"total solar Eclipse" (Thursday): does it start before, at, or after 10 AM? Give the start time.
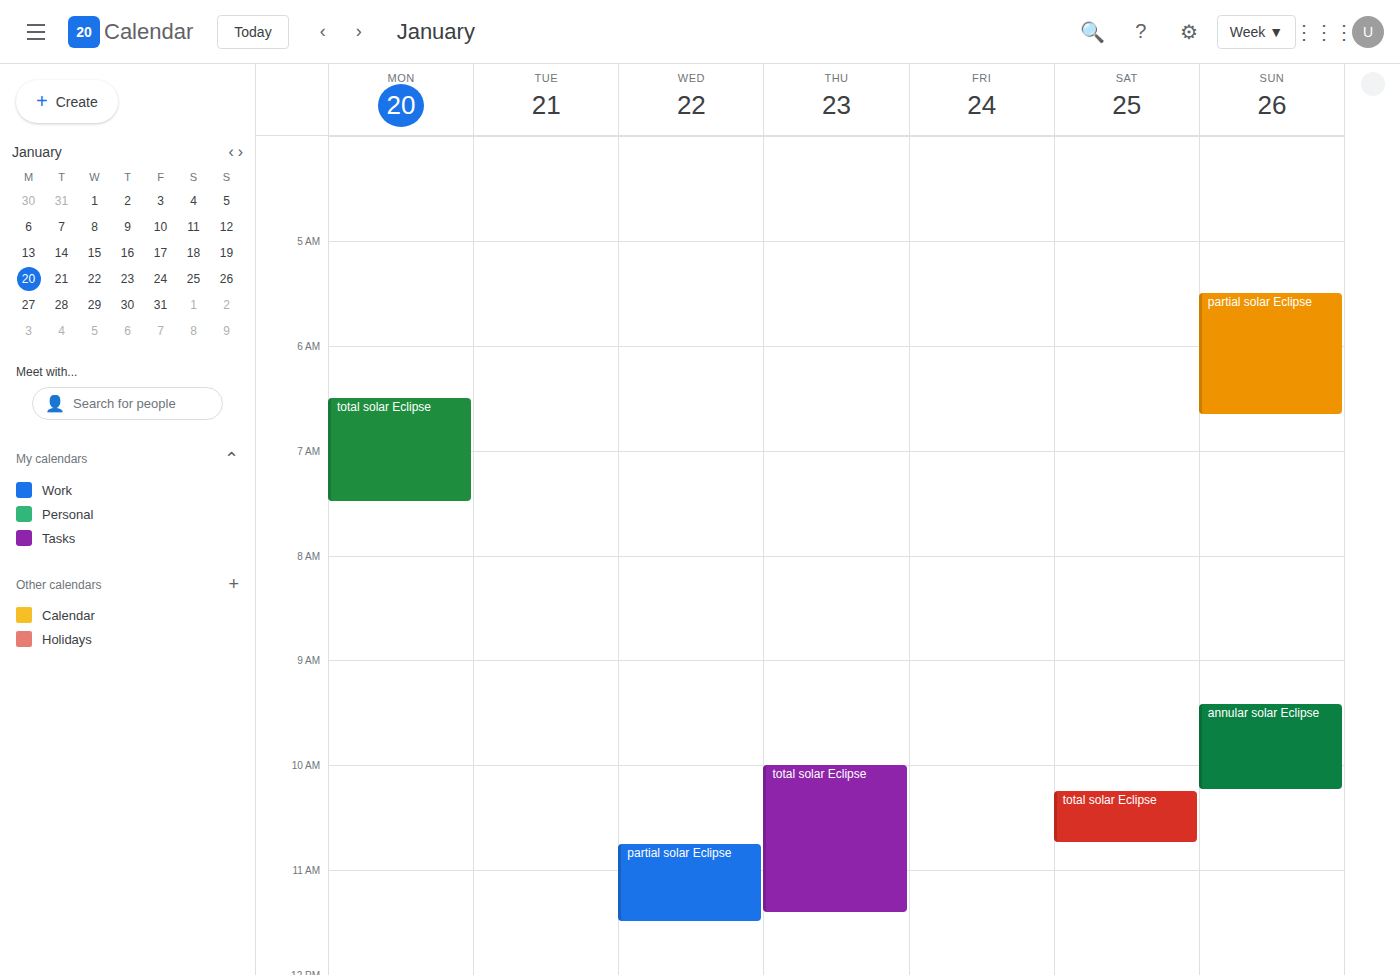
10:00 AM -- exactly at 10 AM, on the 10 AM line.